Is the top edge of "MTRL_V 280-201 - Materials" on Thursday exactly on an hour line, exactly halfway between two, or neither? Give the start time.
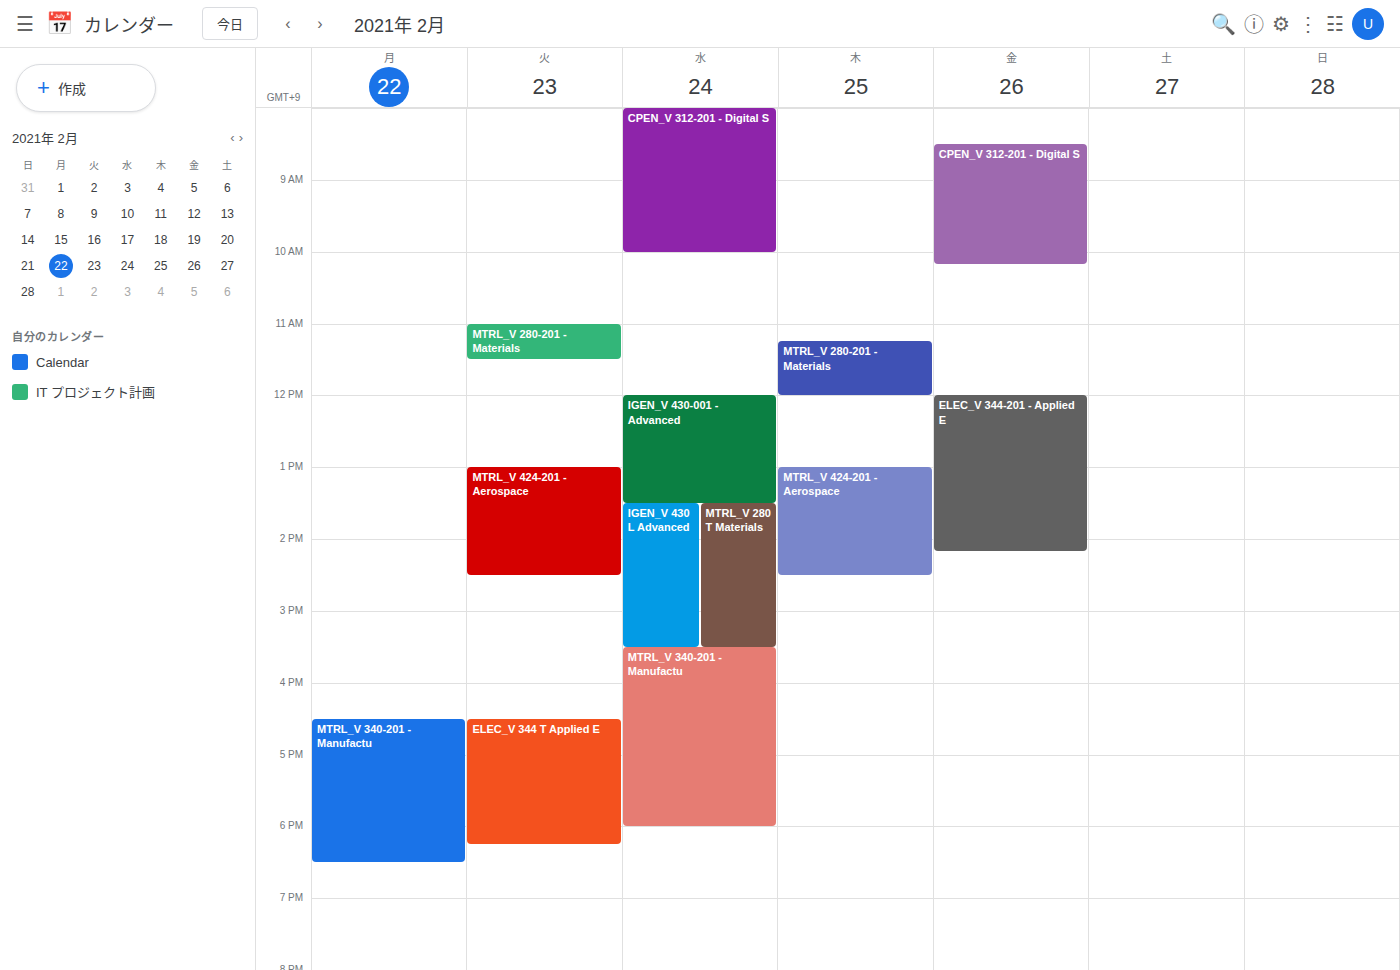
11:15 AM -- neither: a quarter of the way from the 11 AM line to the 12 PM line.